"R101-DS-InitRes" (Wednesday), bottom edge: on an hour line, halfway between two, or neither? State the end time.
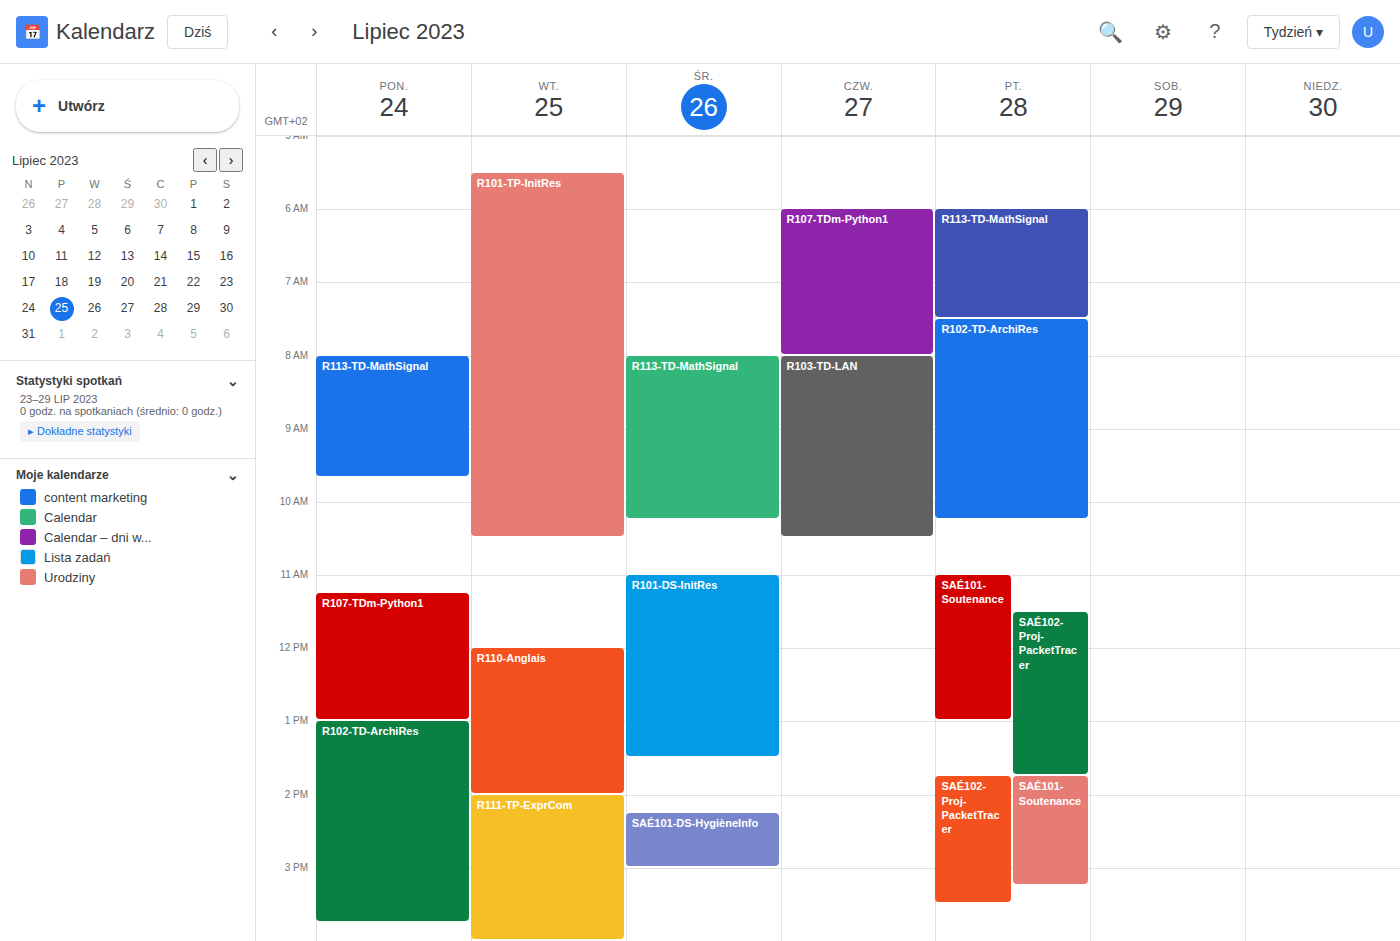
1:30 PM -- halfway between the 1 PM and 2 PM lines.